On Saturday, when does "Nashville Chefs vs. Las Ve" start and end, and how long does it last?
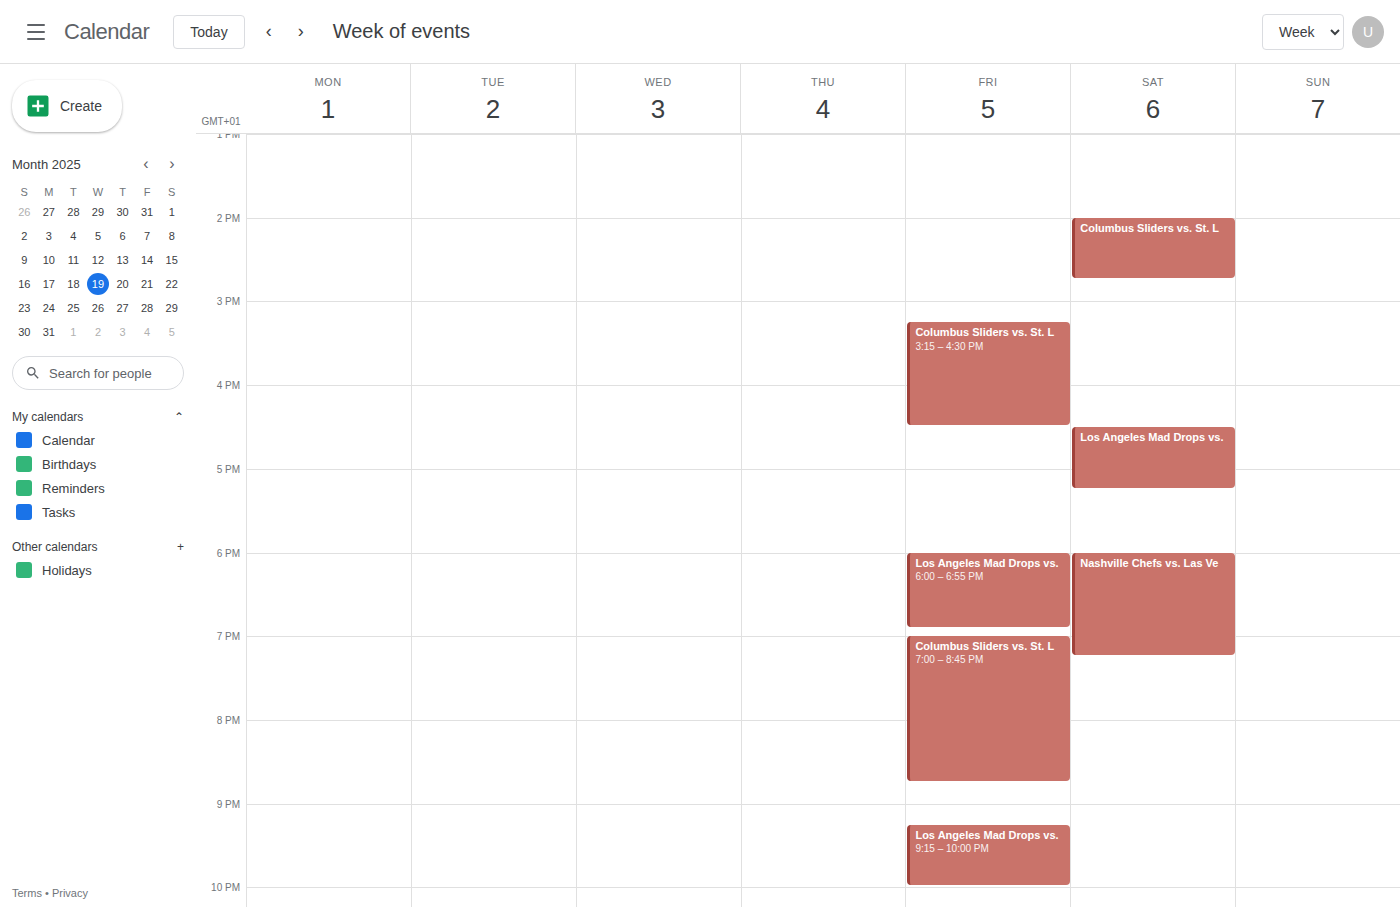
6:00 PM to 7:15 PM, 1 hour 15 minutes